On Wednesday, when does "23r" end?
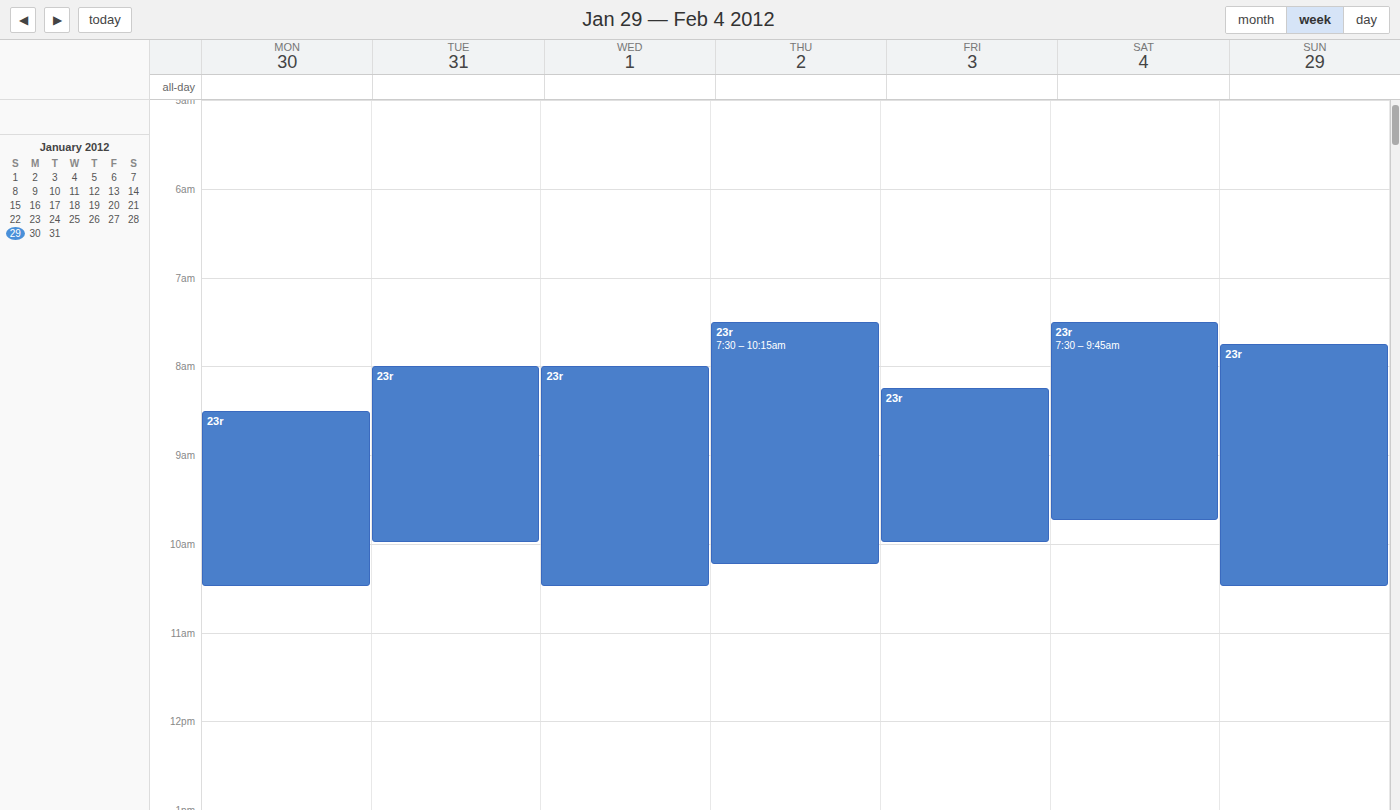
10:30 AM